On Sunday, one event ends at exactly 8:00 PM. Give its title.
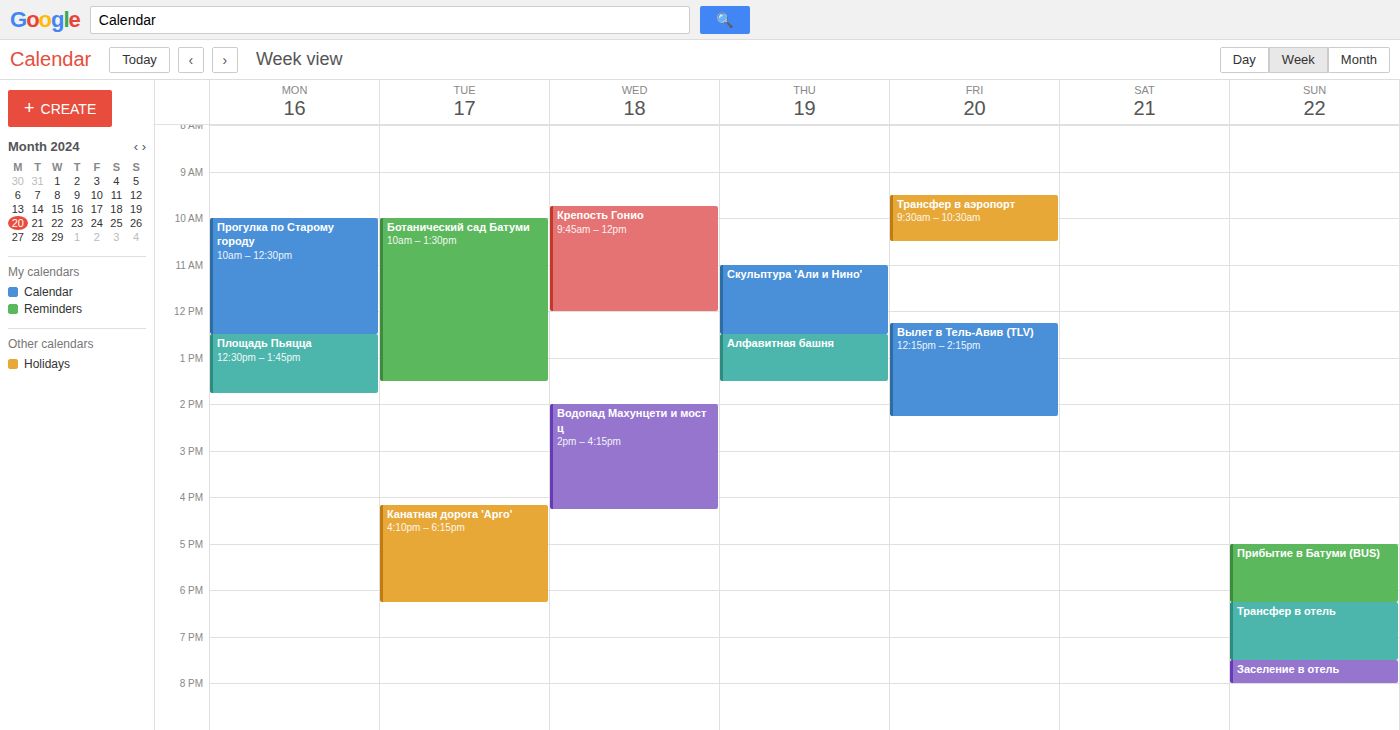
"Заселение в отель"